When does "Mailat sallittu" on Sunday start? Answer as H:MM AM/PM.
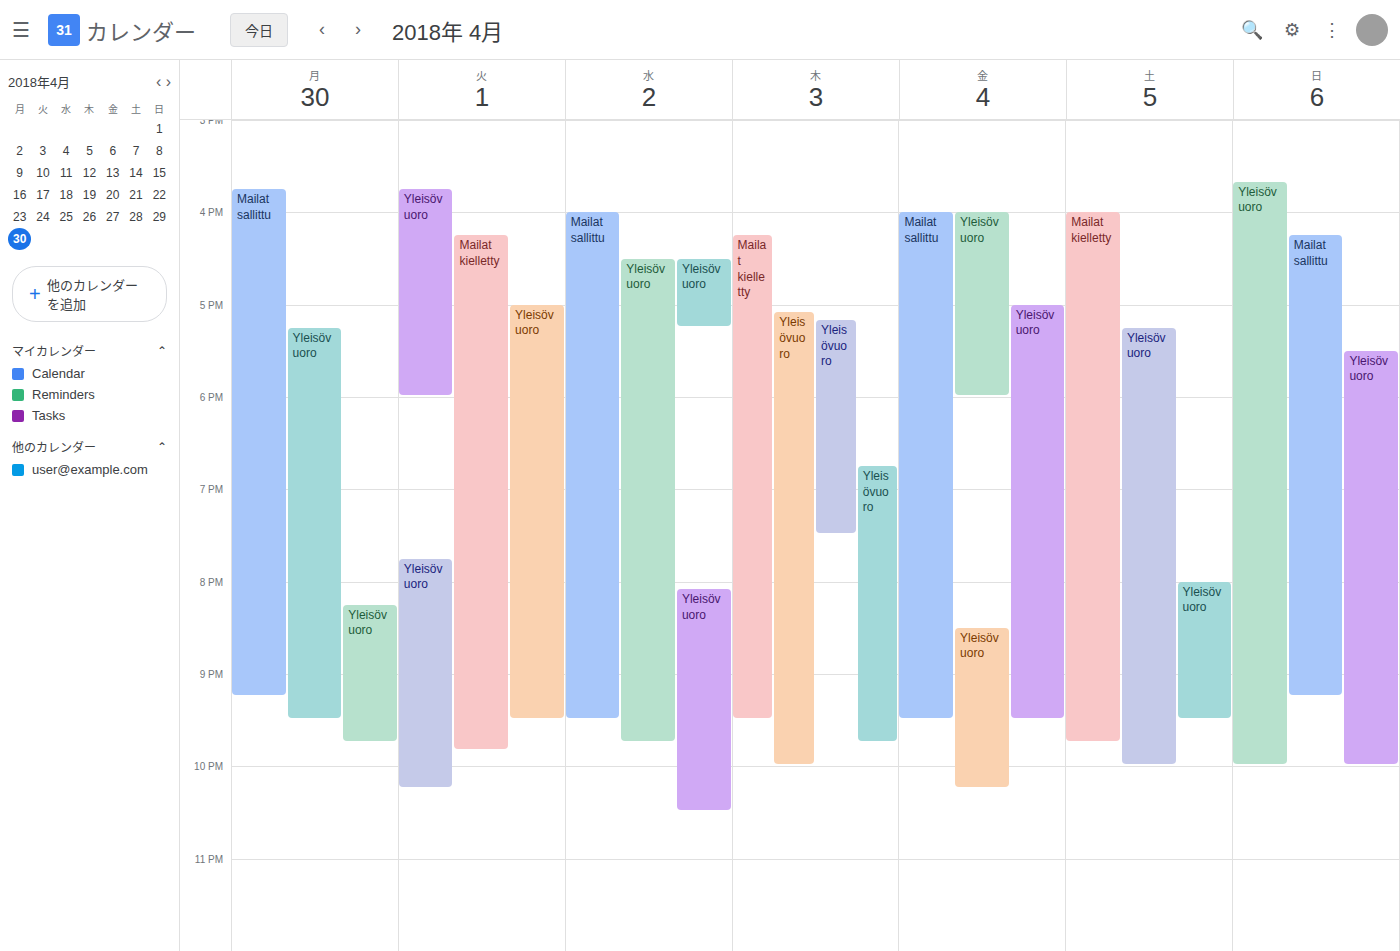
4:15 PM